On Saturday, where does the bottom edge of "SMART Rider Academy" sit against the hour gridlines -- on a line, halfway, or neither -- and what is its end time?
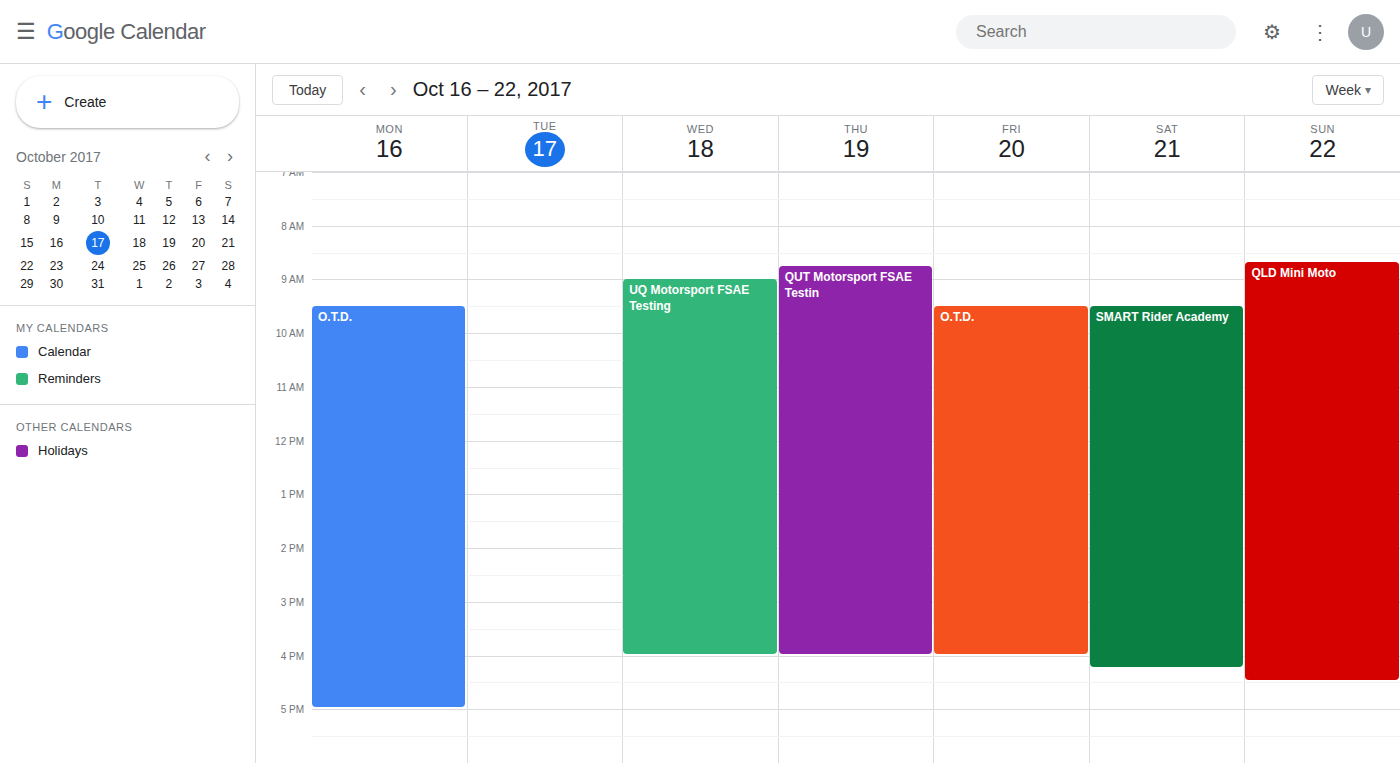
4:15 PM -- neither: a quarter of the way from the 4 PM line to the 5 PM line.